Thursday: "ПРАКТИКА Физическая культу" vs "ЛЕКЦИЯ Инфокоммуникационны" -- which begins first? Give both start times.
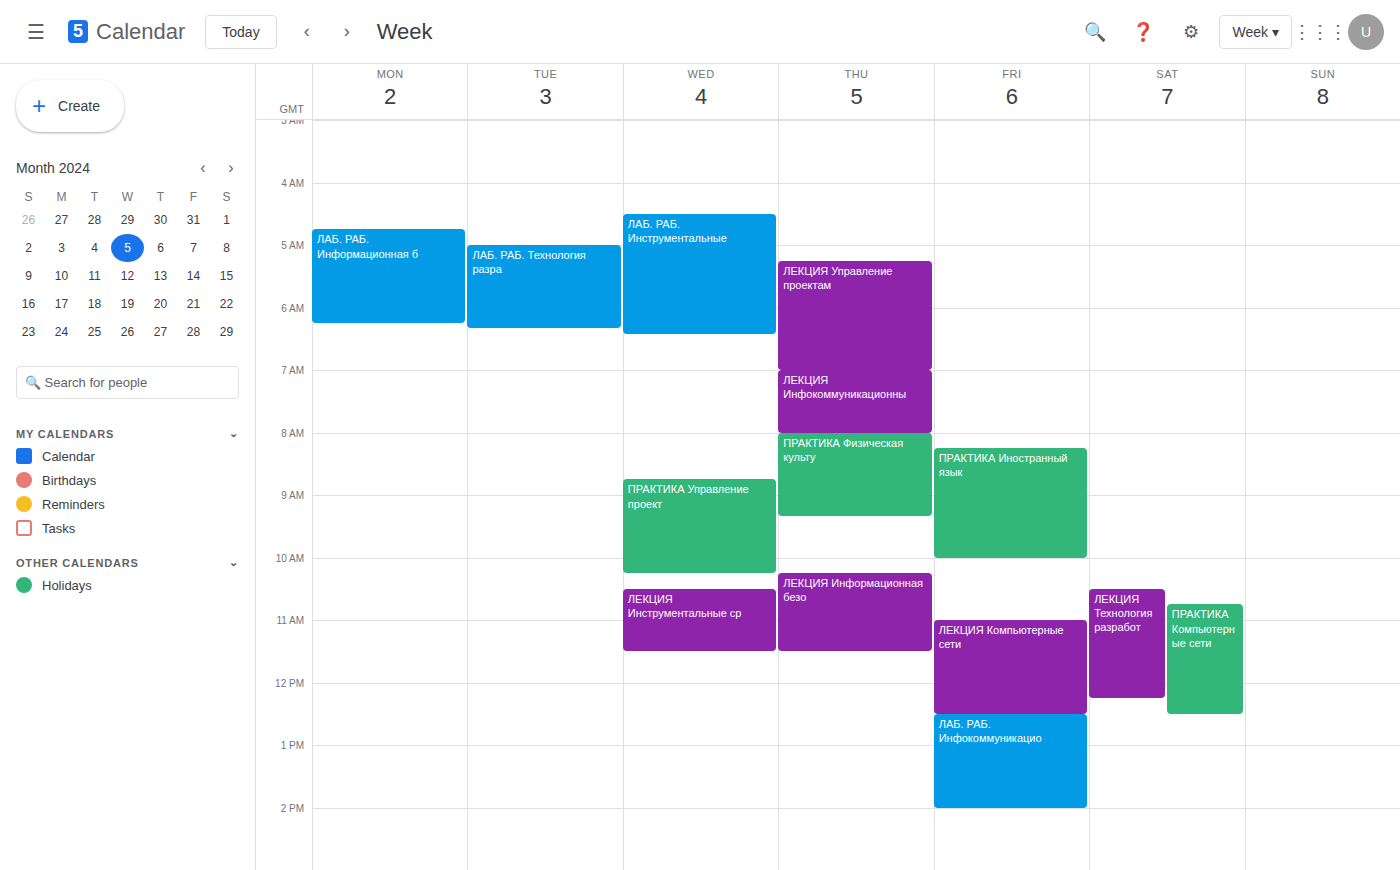
"ЛЕКЦИЯ Инфокоммуникационны" 7:00 AM; "ПРАКТИКА Физическая культу" 8:00 AM.